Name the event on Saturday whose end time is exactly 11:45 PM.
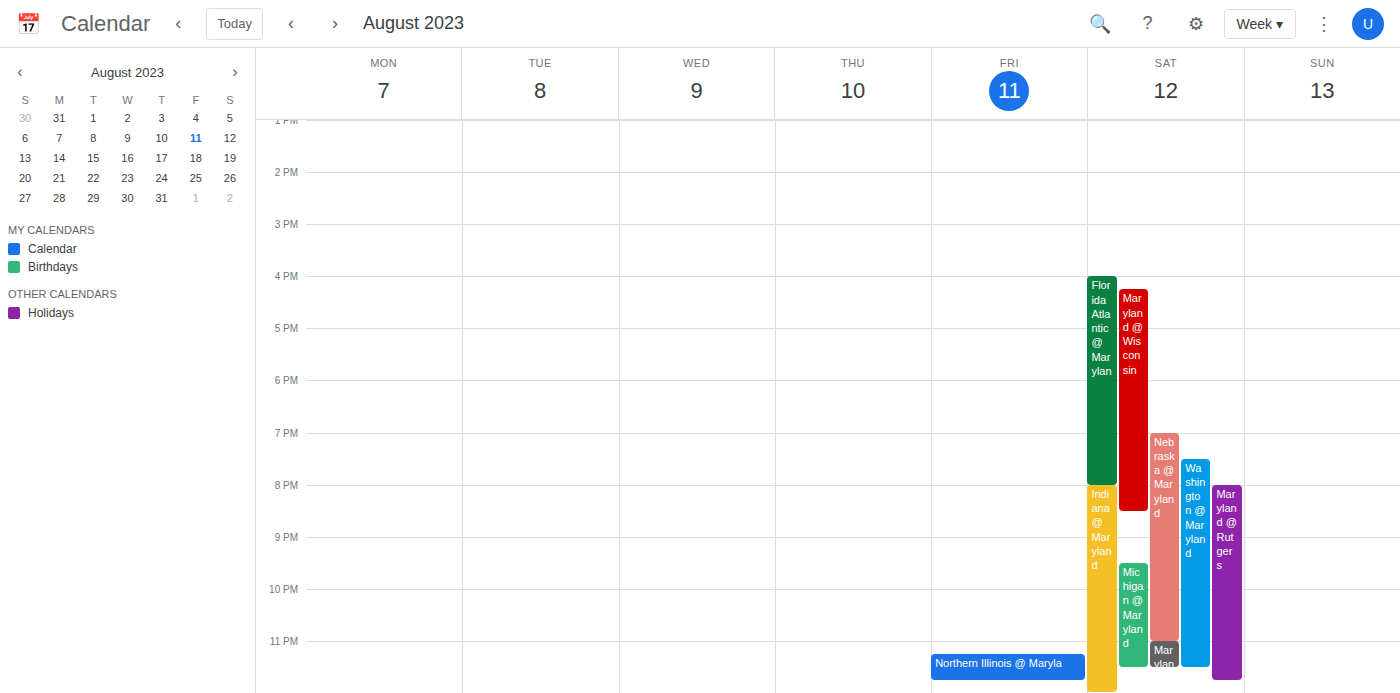
"Maryland @ Rutgers"